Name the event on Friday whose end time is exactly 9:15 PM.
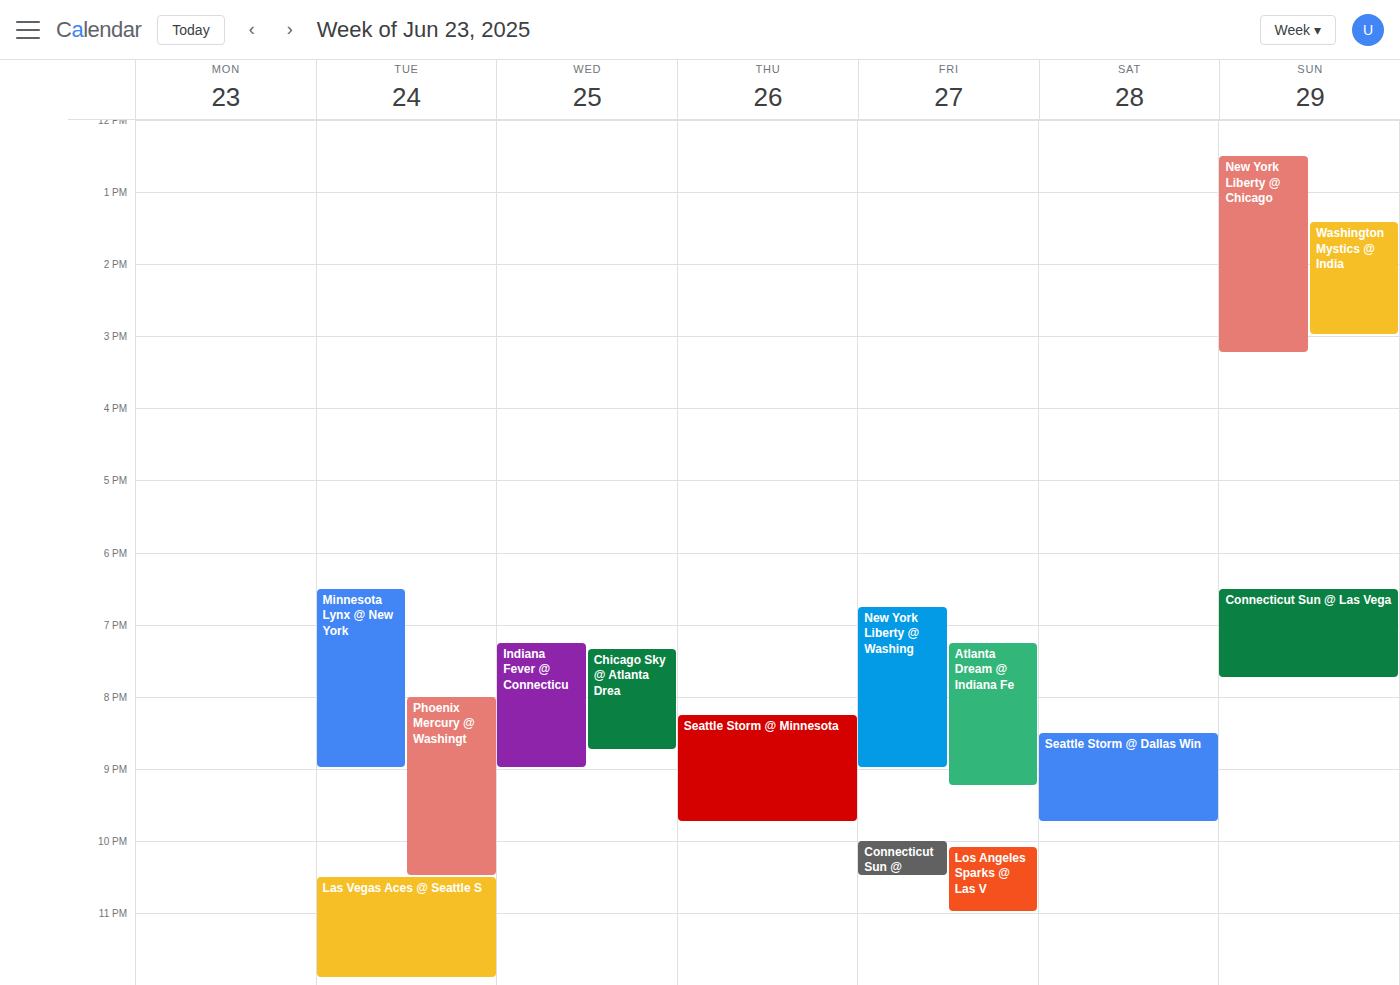
"Atlanta Dream @ Indiana Fe"